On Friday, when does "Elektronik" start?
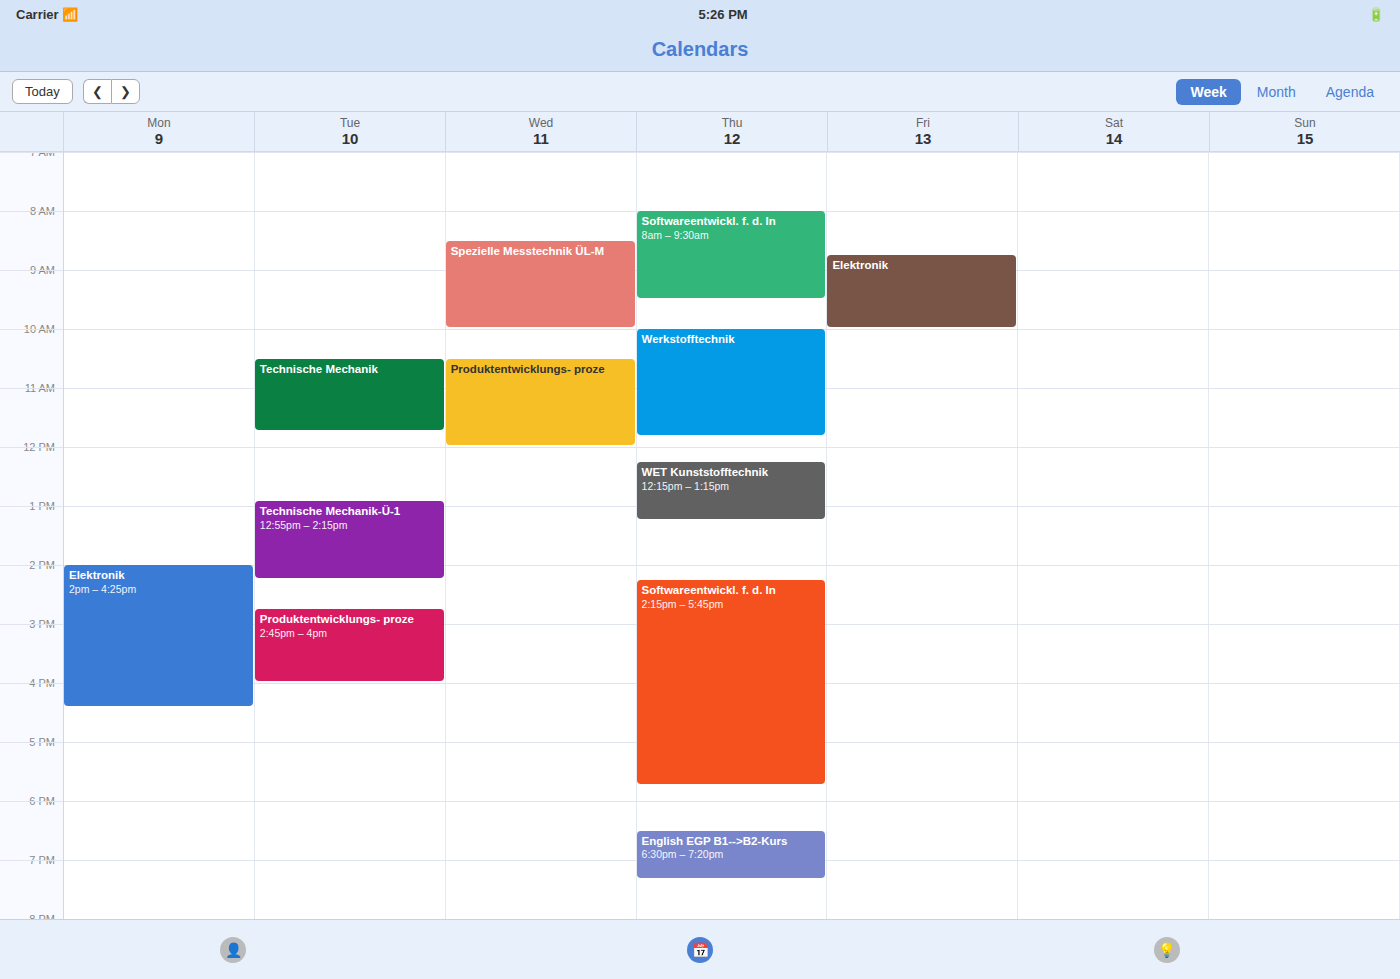
08:45